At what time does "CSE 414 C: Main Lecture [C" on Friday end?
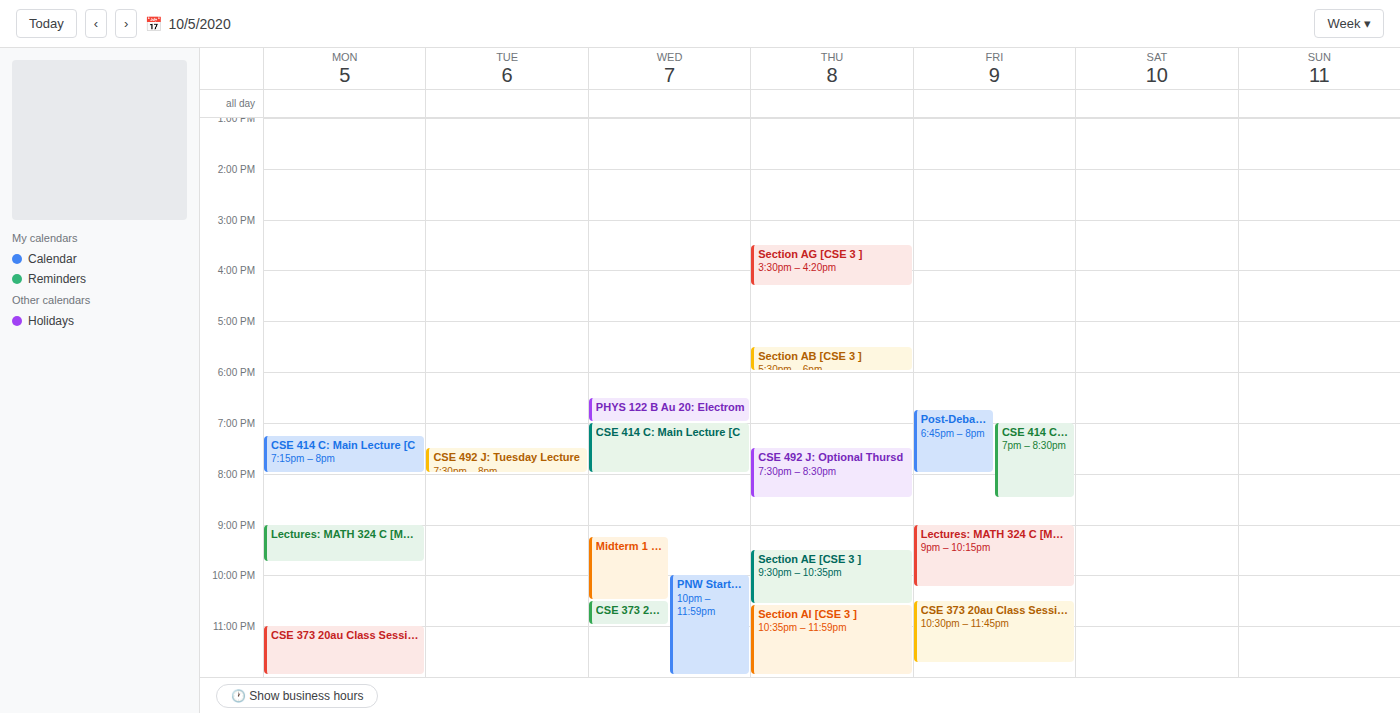
8:30 PM